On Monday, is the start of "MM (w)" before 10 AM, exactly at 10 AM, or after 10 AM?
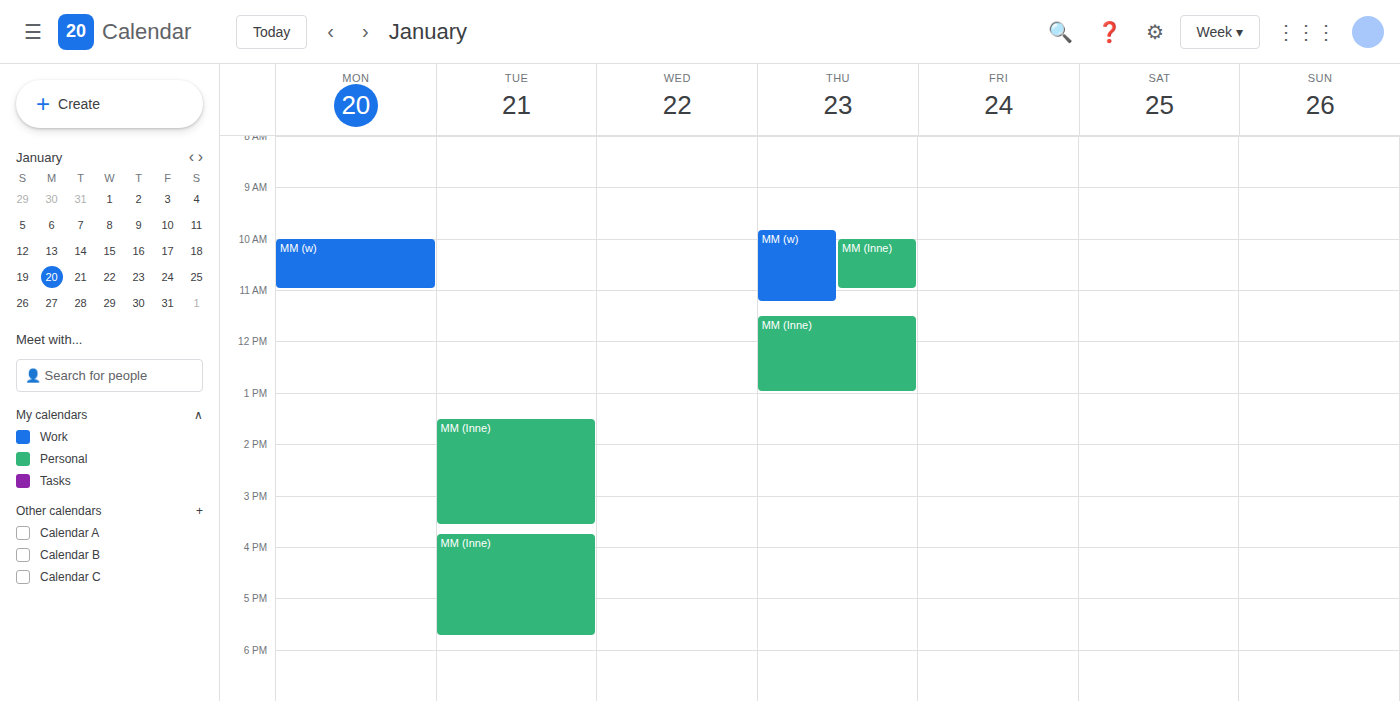
10:00 AM -- exactly at 10 AM, on the 10 AM line.